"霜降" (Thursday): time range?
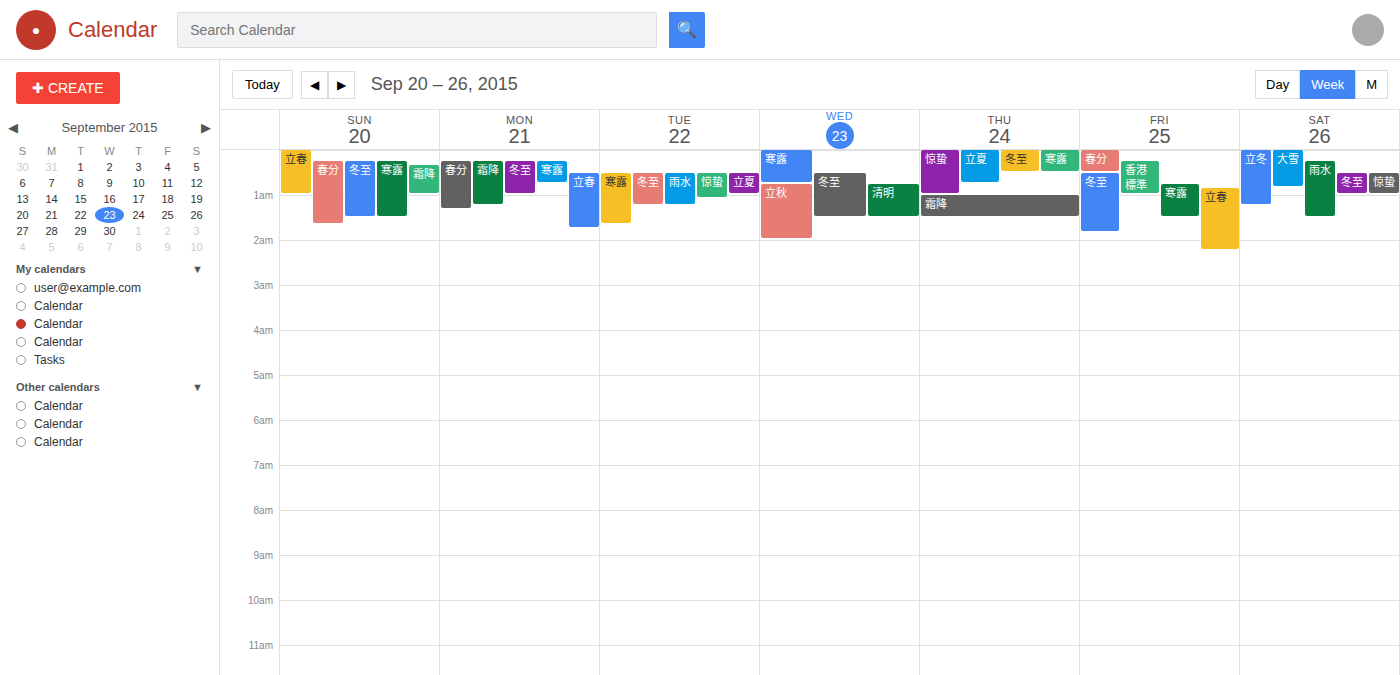
1:00 AM to 1:30 AM